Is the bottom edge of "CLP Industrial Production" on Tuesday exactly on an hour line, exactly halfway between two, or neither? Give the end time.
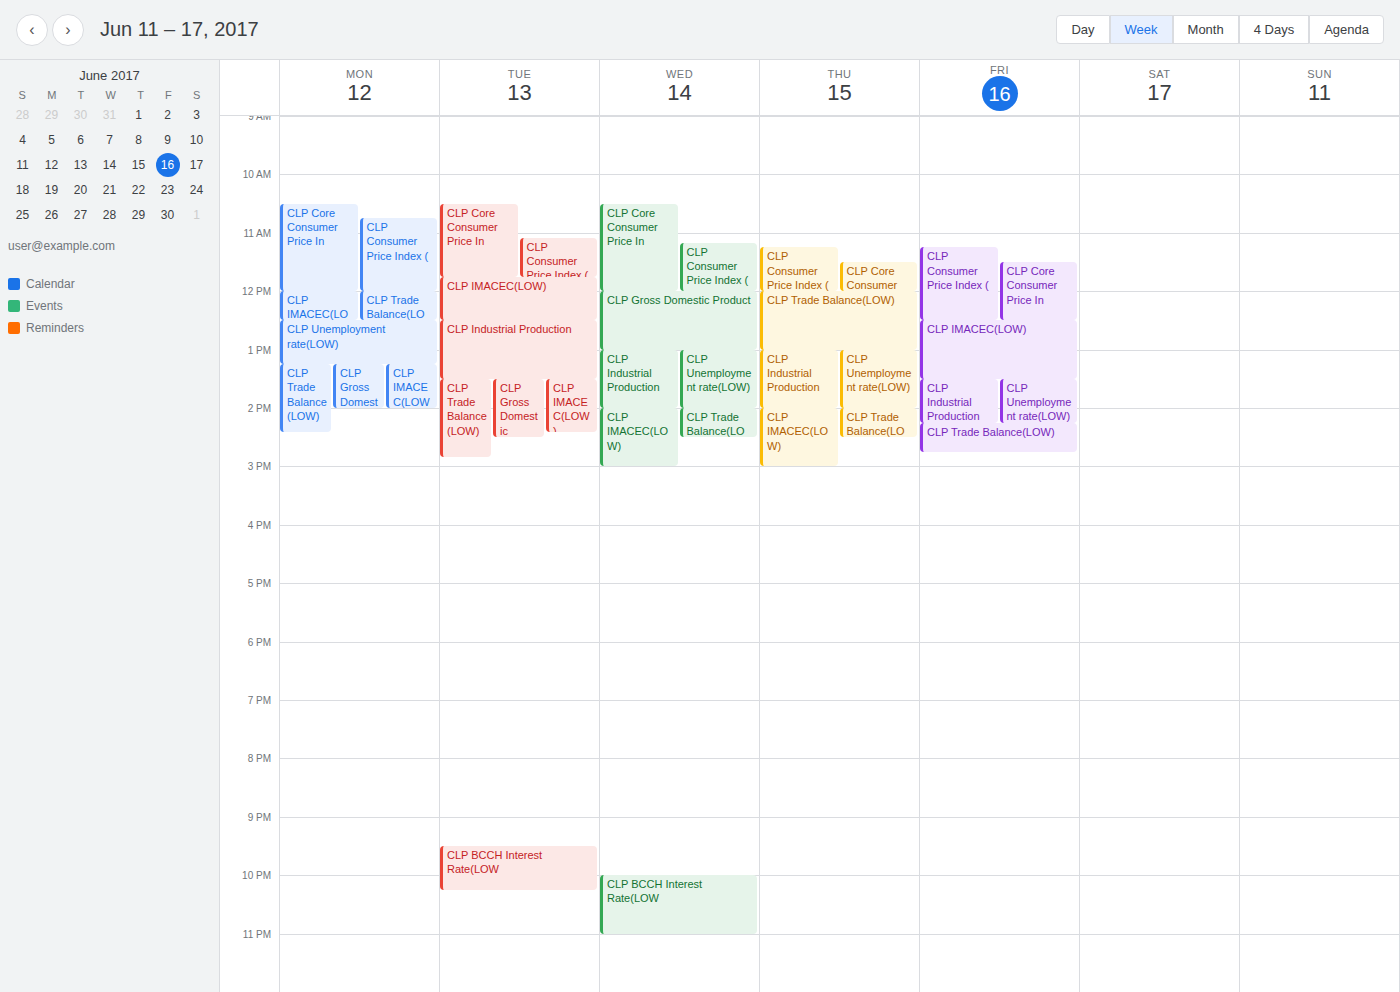
1:30 PM -- halfway between the 1 PM and 2 PM lines.